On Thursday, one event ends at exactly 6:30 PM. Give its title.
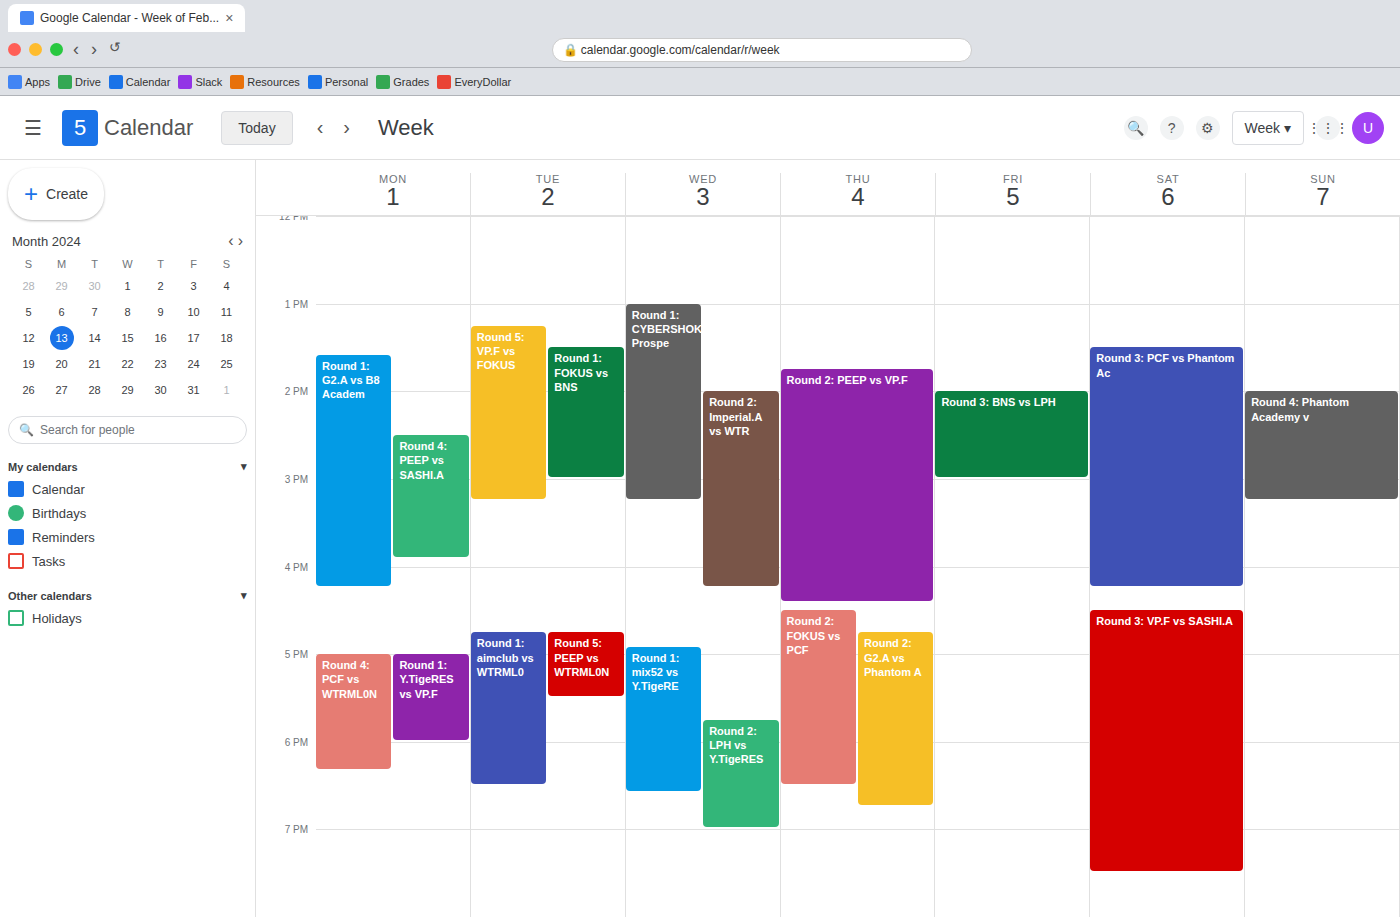
"Round 2: FOKUS vs PCF"